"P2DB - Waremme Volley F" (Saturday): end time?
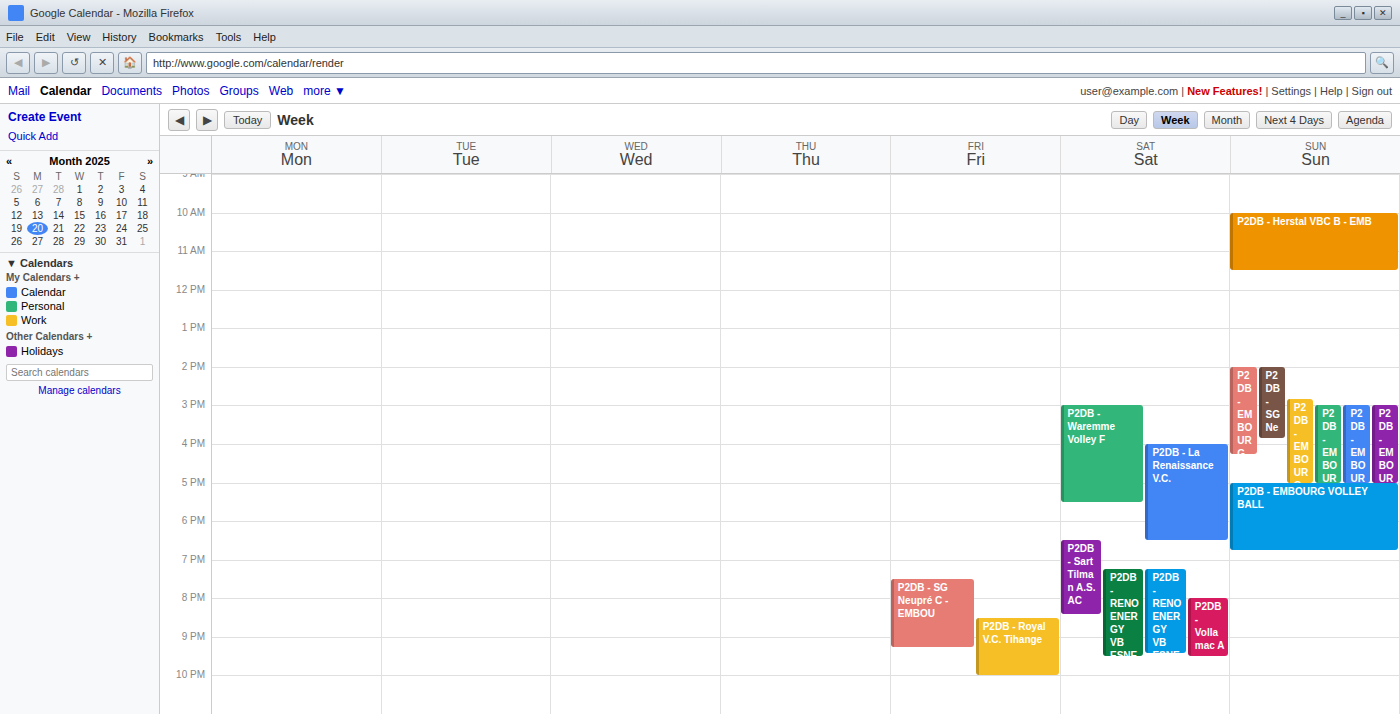
5:30 PM